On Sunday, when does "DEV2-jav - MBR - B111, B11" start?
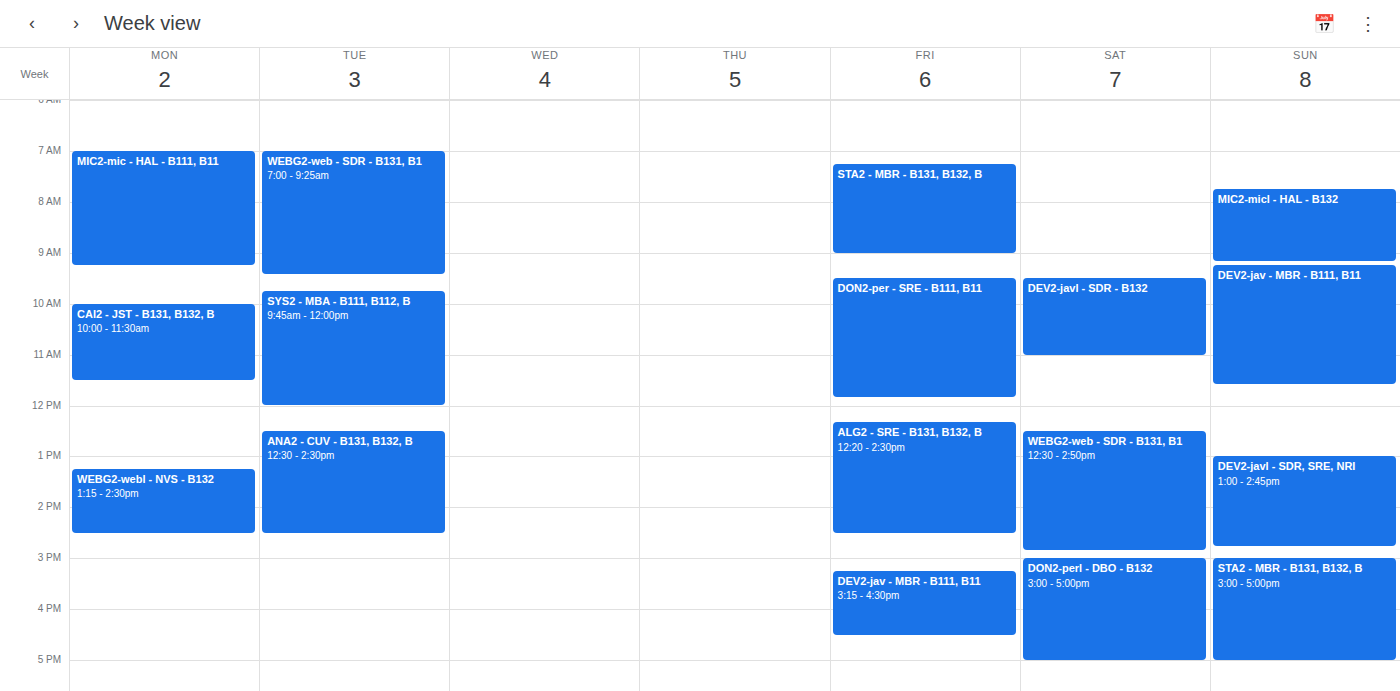
9:15 AM